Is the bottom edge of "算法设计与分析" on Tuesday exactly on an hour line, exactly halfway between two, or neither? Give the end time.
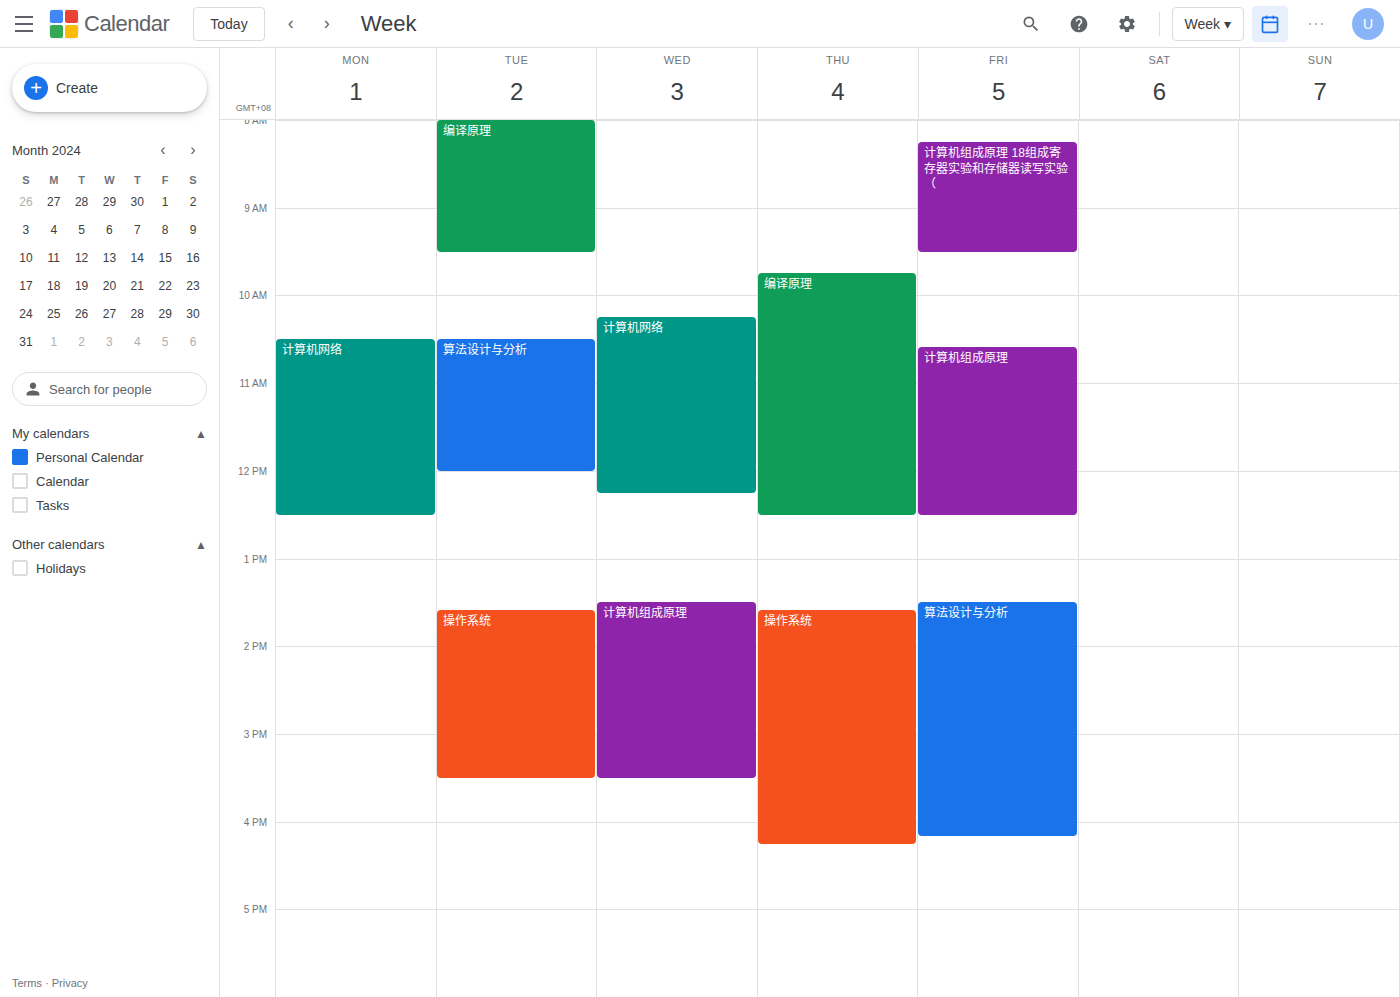
12:00 PM -- exactly on the 12 PM line.